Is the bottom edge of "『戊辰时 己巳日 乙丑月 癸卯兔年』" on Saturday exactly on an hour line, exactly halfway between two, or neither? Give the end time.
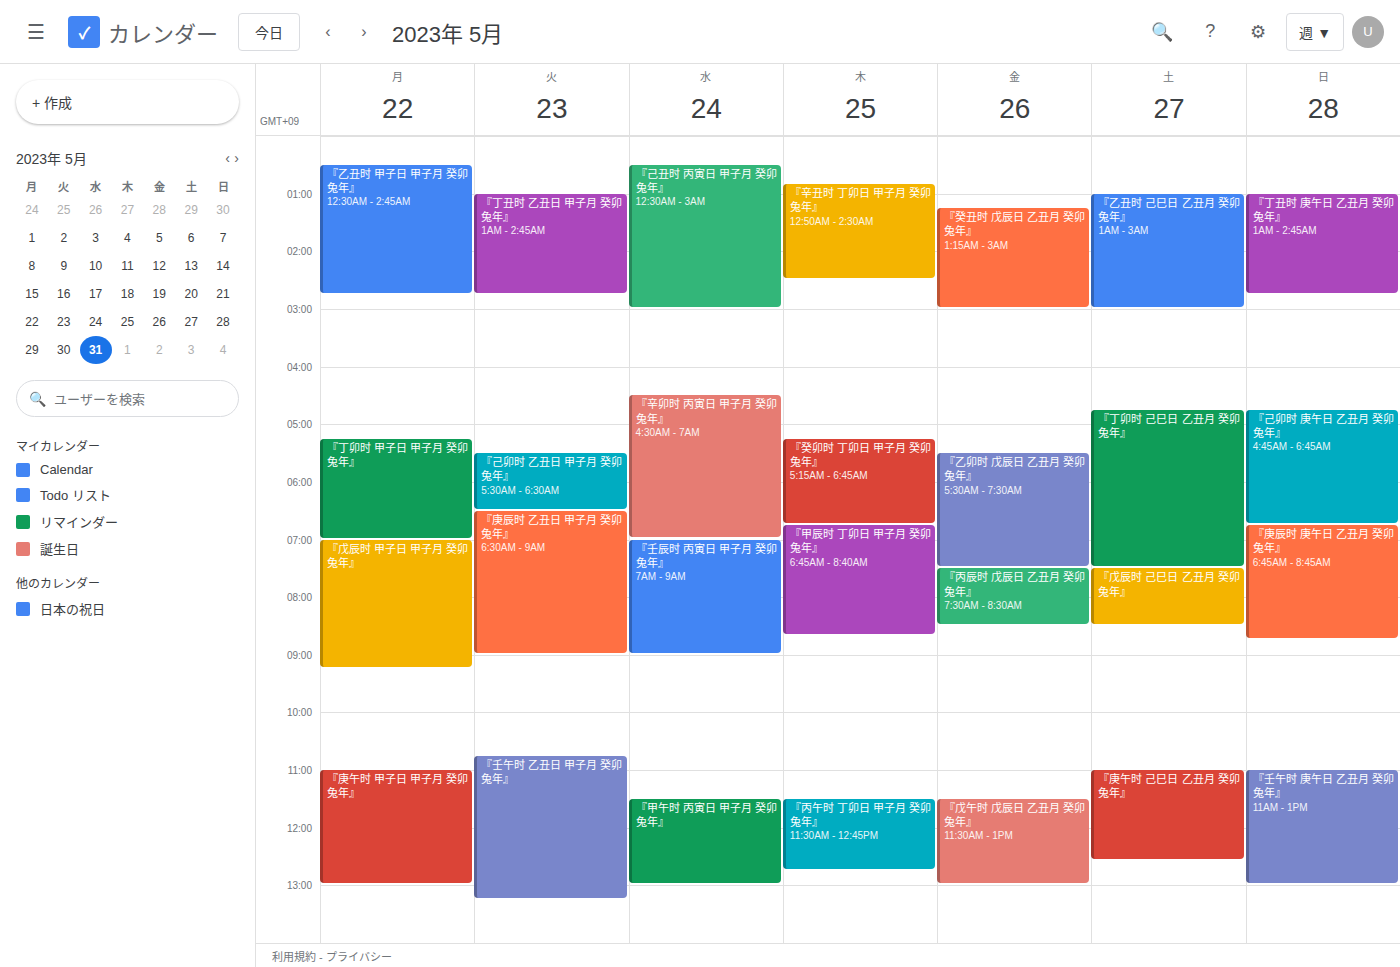
8:30 AM -- halfway between the 8 AM and 9 AM lines.